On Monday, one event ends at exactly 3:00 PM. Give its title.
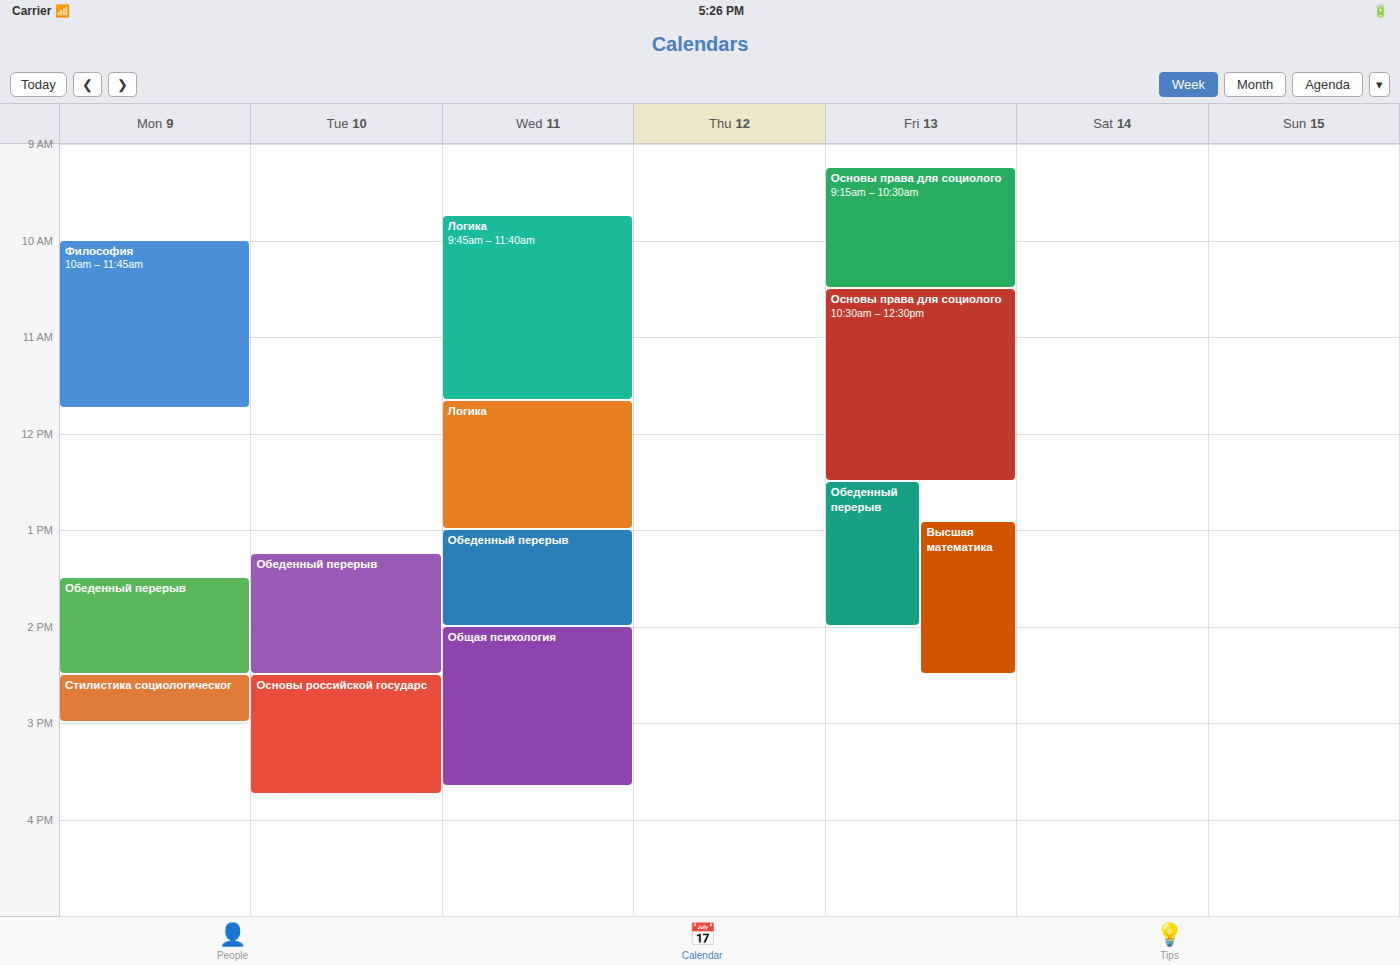
"Стилистика социологическог"